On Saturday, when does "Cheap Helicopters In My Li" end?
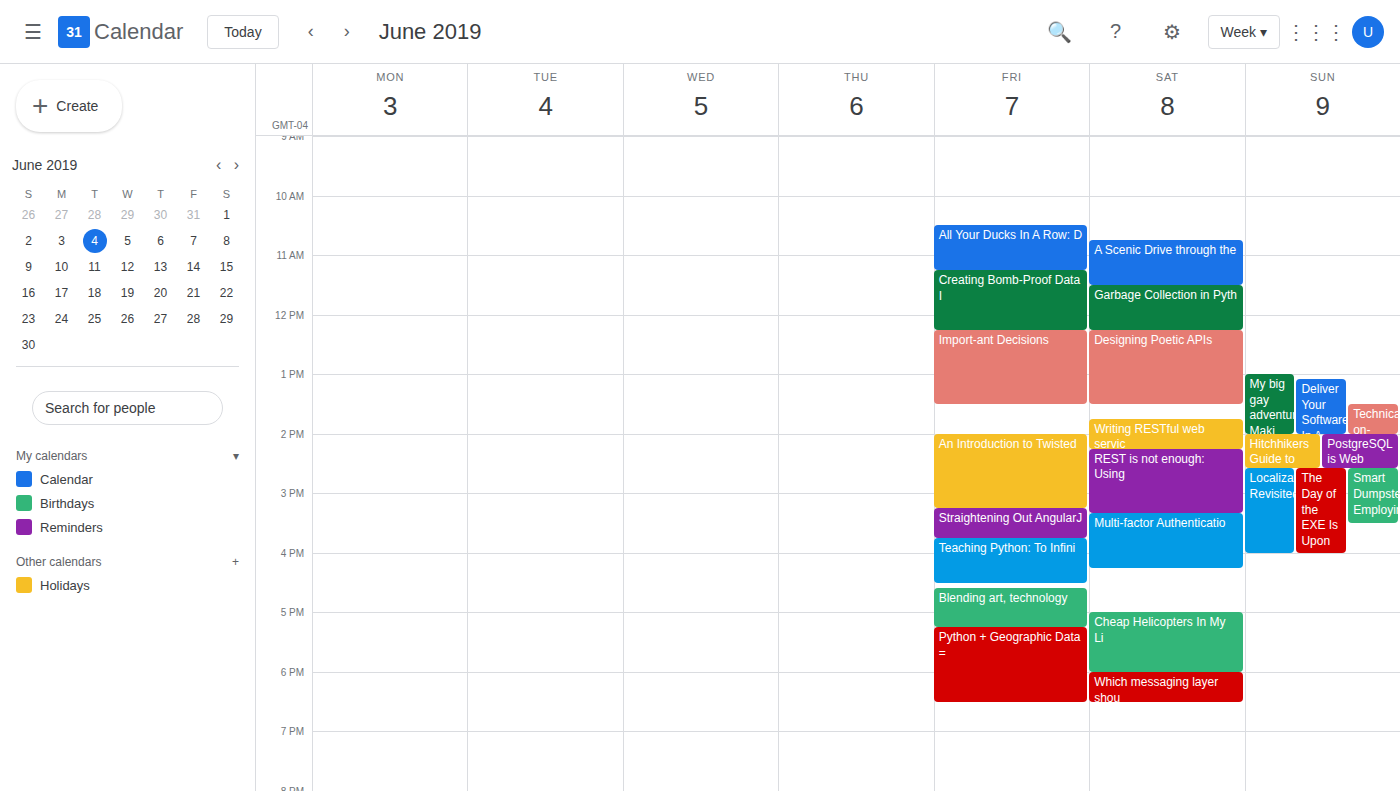
6:00 PM